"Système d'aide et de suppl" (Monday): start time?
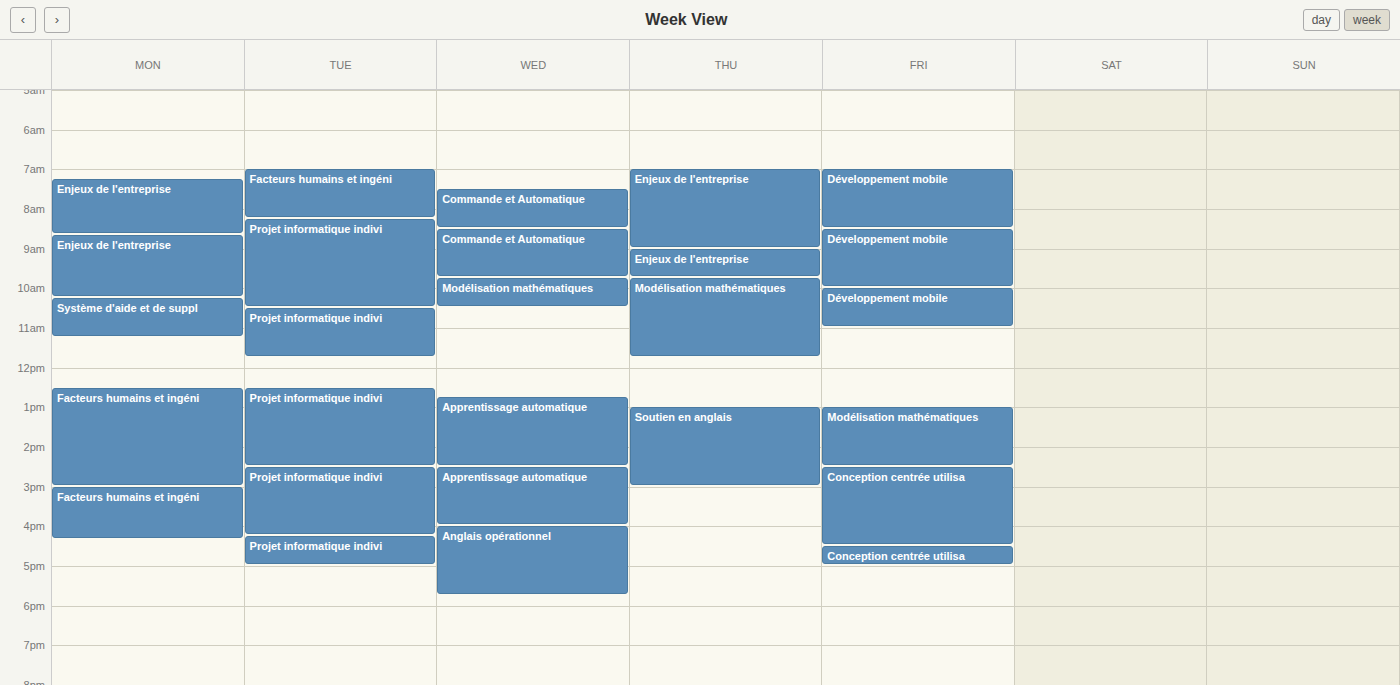
10:15 AM